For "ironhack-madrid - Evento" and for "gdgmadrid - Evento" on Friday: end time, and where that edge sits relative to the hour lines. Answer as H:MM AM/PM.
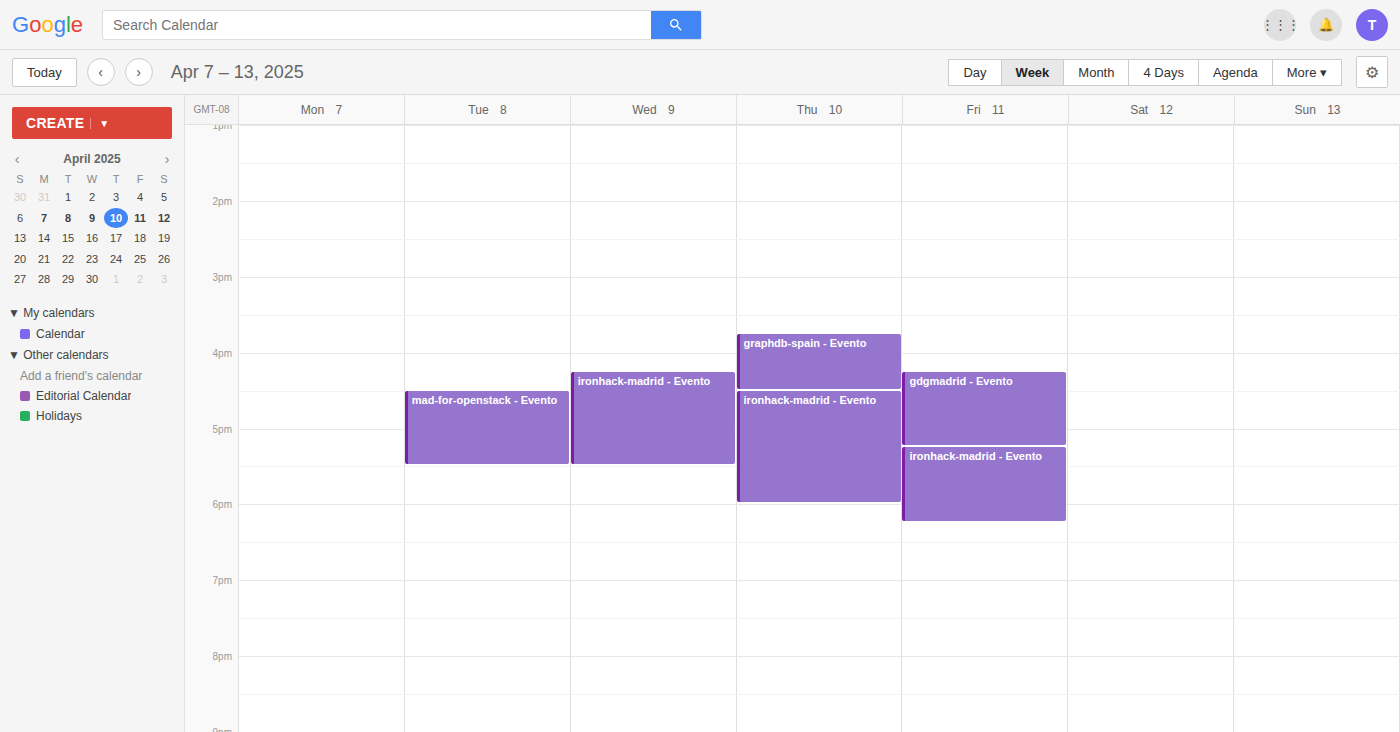
"ironhack-madrid - Evento": 6:15 PM, neither: a quarter of the way from the 6 PM line to the 7 PM line. "gdgmadrid - Evento": 5:15 PM, neither: a quarter of the way from the 5 PM line to the 6 PM line.